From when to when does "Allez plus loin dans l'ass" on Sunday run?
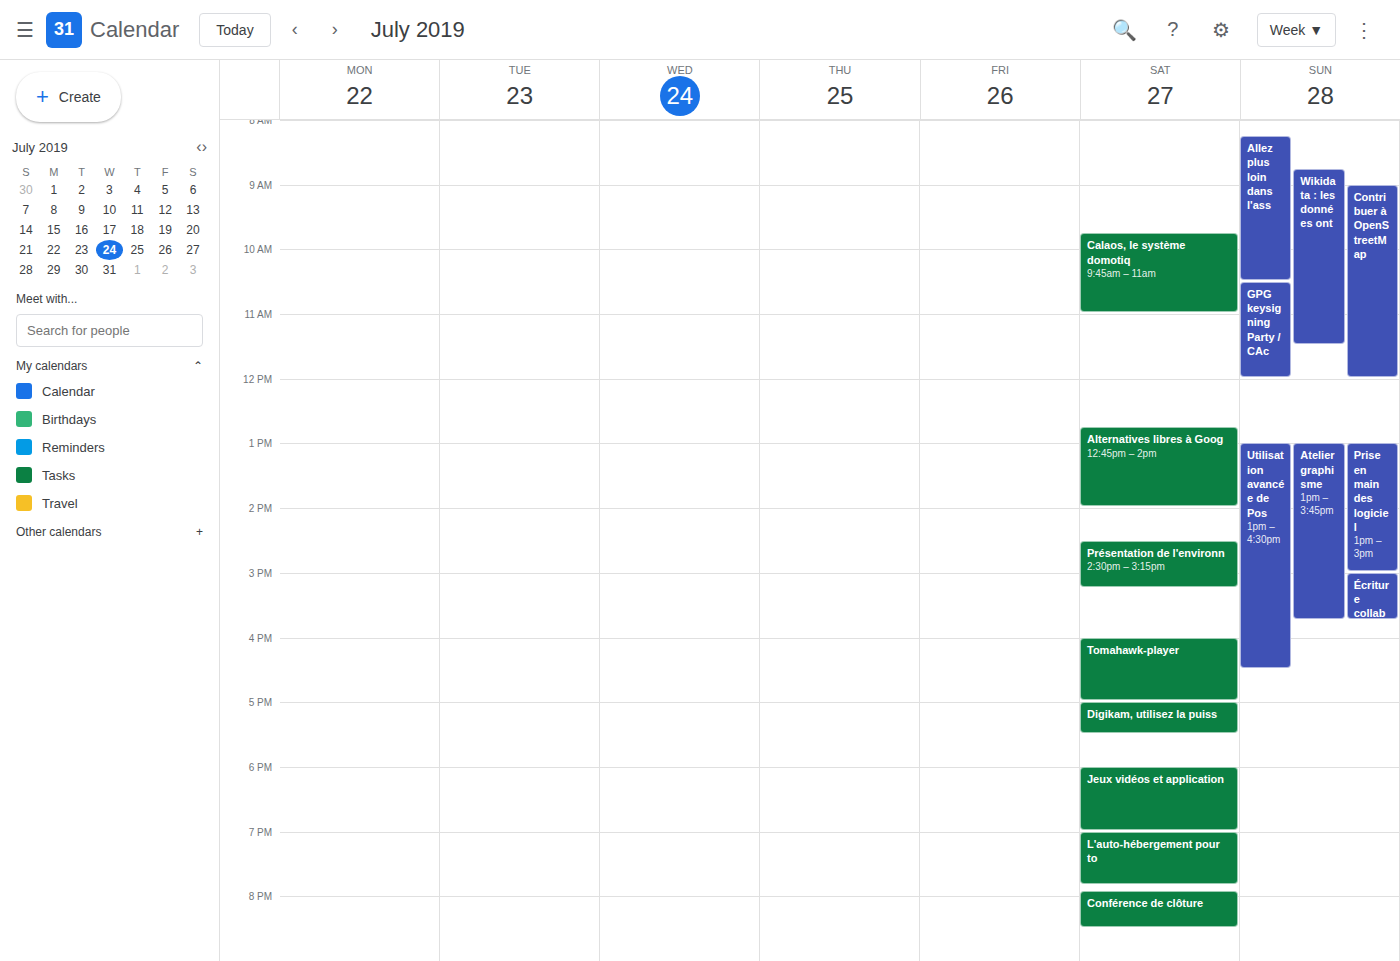
8:15 AM to 10:30 AM